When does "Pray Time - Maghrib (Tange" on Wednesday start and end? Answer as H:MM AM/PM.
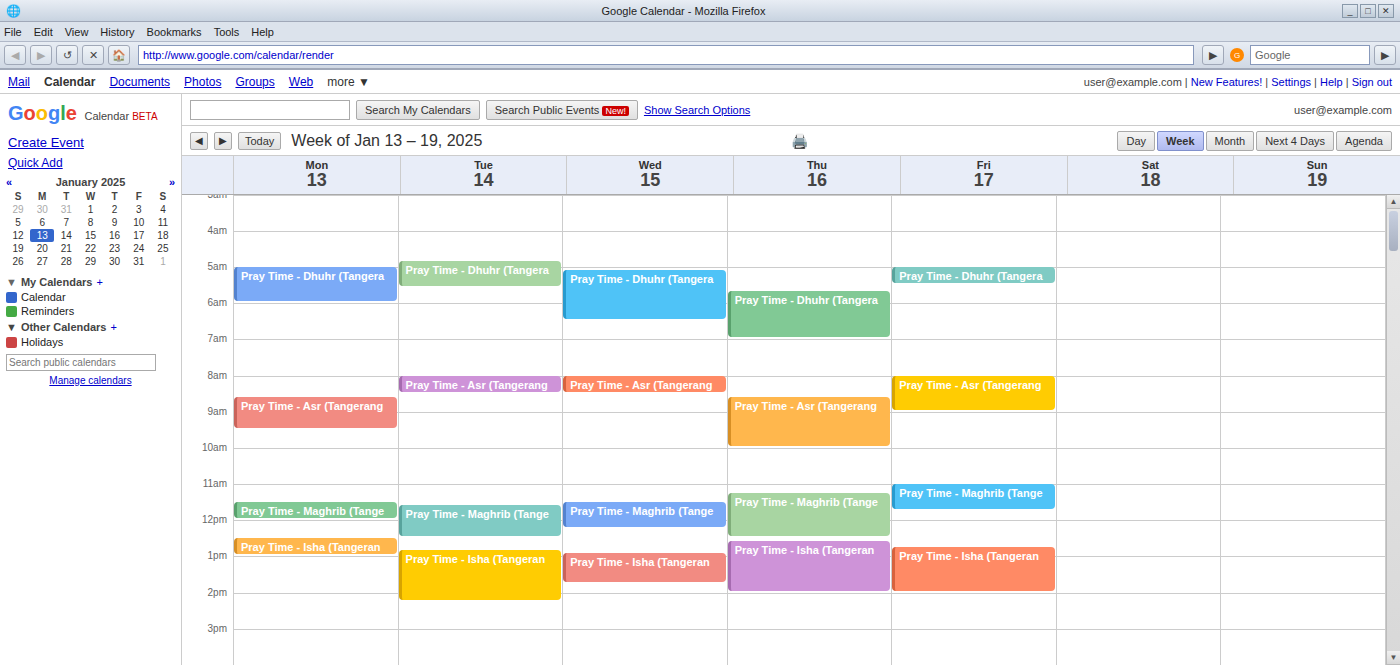
11:30 AM to 12:15 PM